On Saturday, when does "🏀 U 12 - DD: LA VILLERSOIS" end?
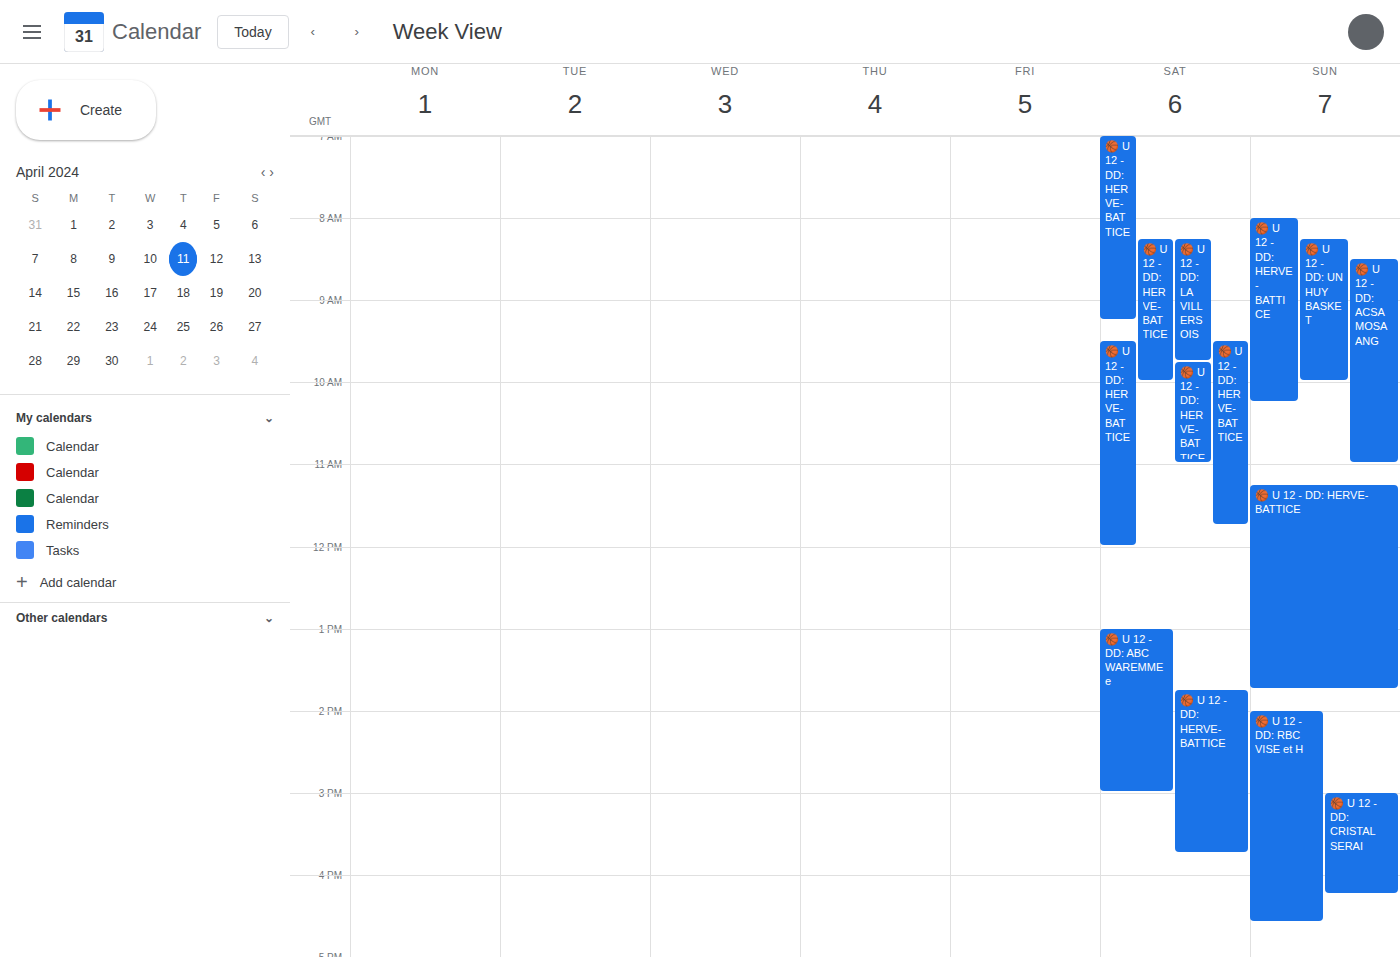
9:45 AM